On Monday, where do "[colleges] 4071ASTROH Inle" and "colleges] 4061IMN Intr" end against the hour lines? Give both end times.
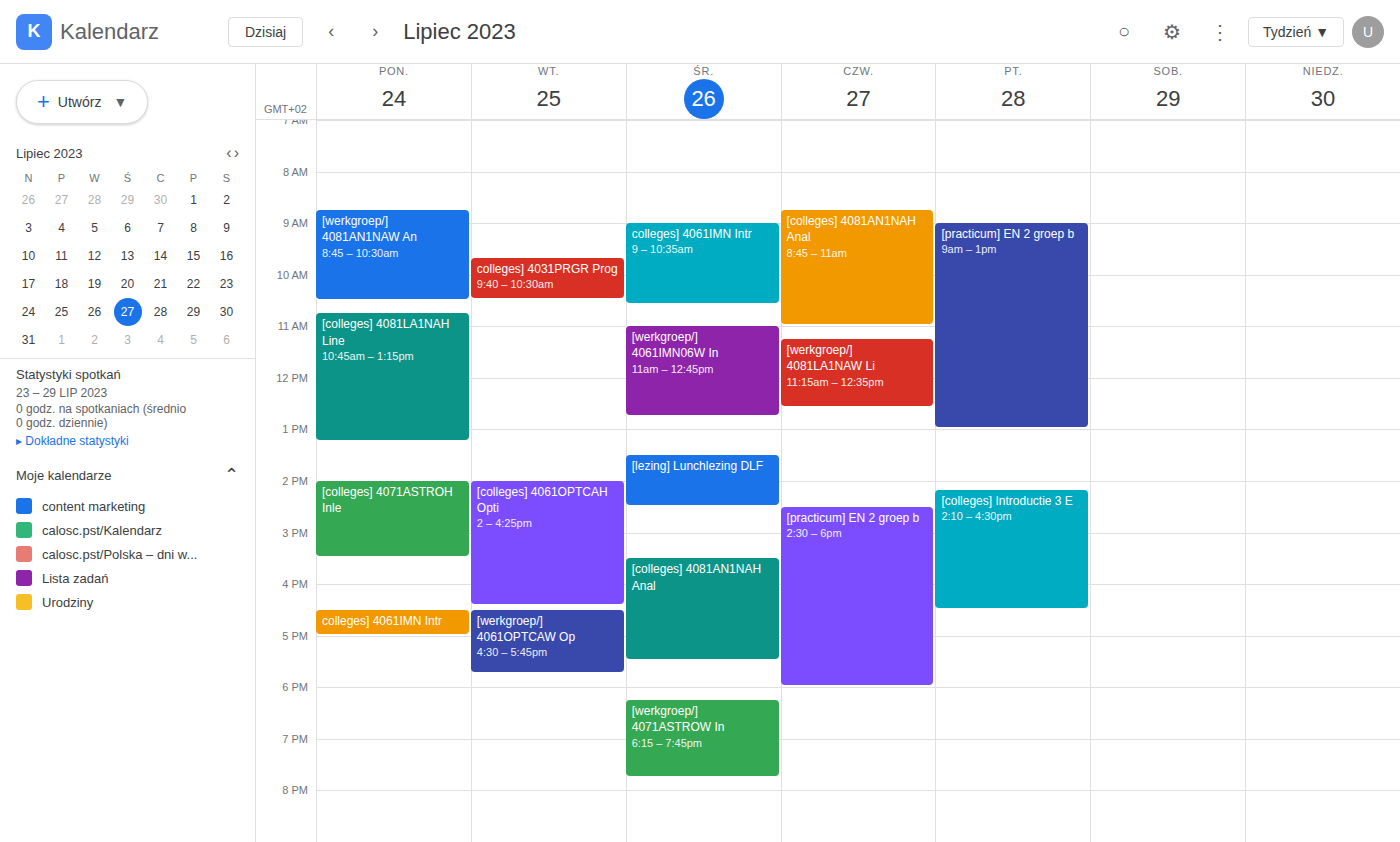
"[colleges] 4071ASTROH Inle": 15:30, halfway between the 15:00 and 16:00 lines. "colleges] 4061IMN Intr": 17:00, exactly on the 17:00 line.